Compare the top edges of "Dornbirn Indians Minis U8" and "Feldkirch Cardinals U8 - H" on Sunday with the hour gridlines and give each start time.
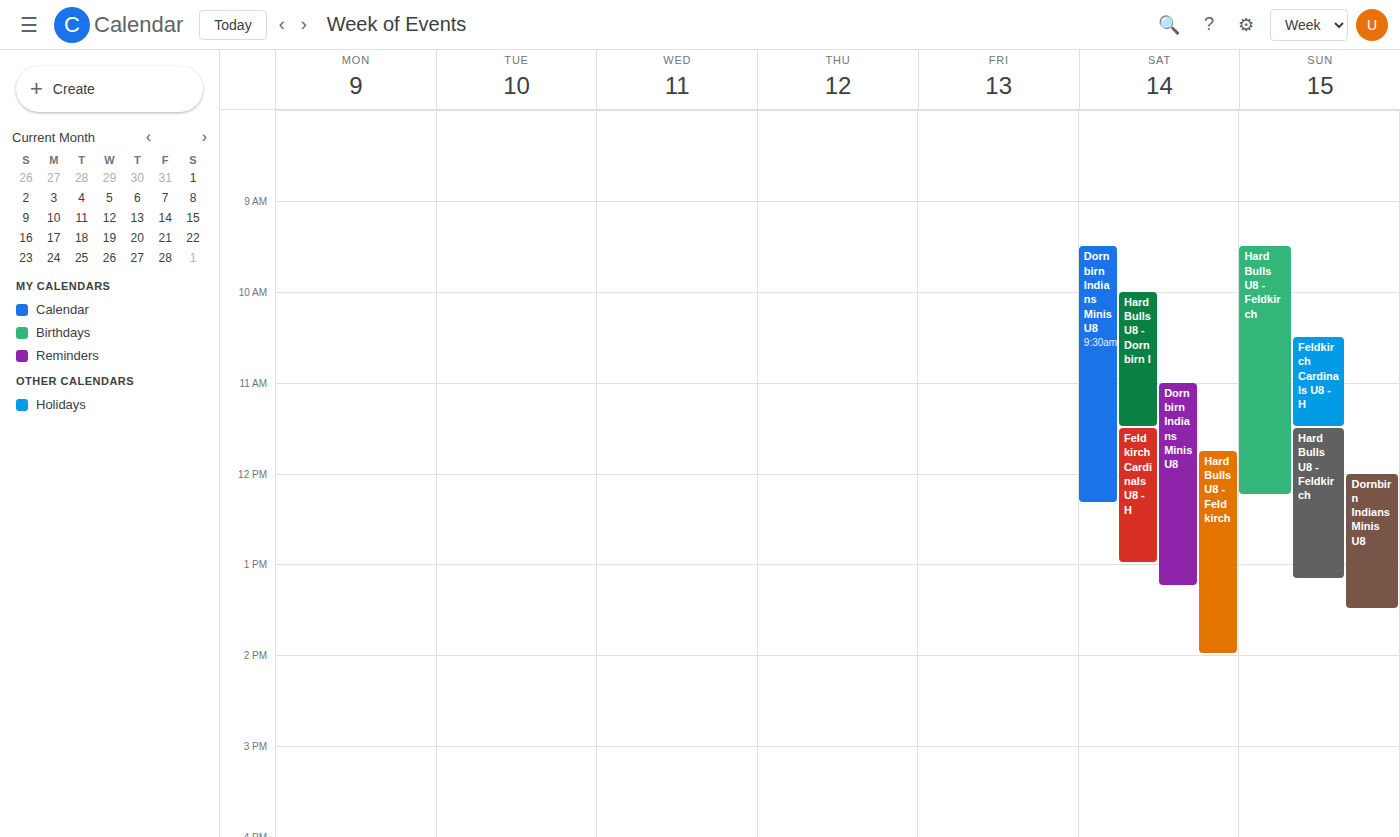
"Dornbirn Indians Minis U8": 12:00 PM, exactly on the 12 PM line. "Feldkirch Cardinals U8 - H": 10:30 AM, halfway between the 10 AM and 11 AM lines.